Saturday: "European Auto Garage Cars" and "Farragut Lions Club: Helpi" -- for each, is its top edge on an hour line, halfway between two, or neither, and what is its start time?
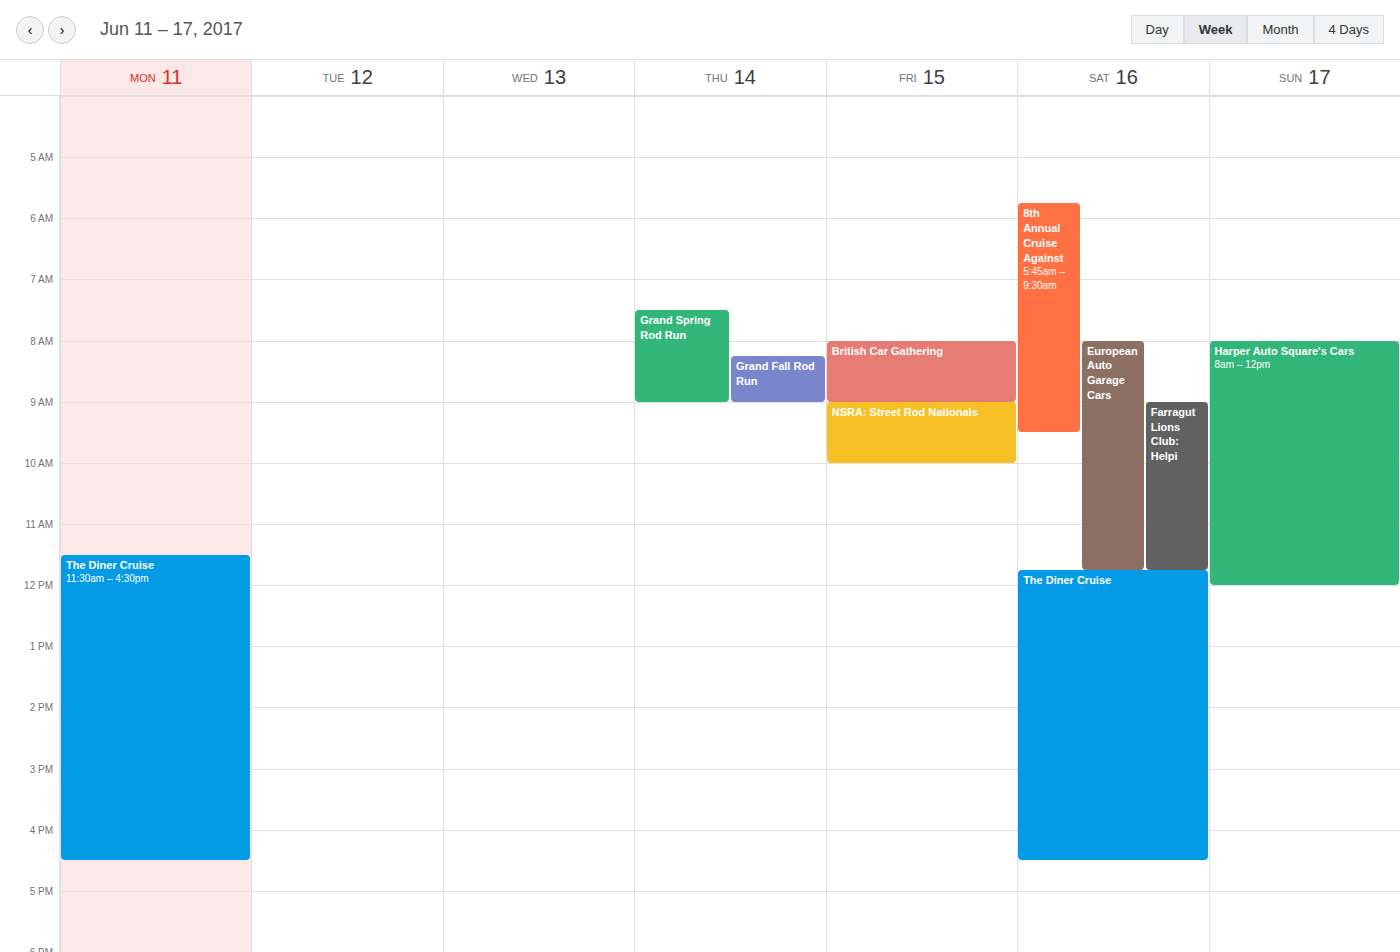
"European Auto Garage Cars": 8:00 AM, exactly on the 8 AM line. "Farragut Lions Club: Helpi": 9:00 AM, exactly on the 9 AM line.